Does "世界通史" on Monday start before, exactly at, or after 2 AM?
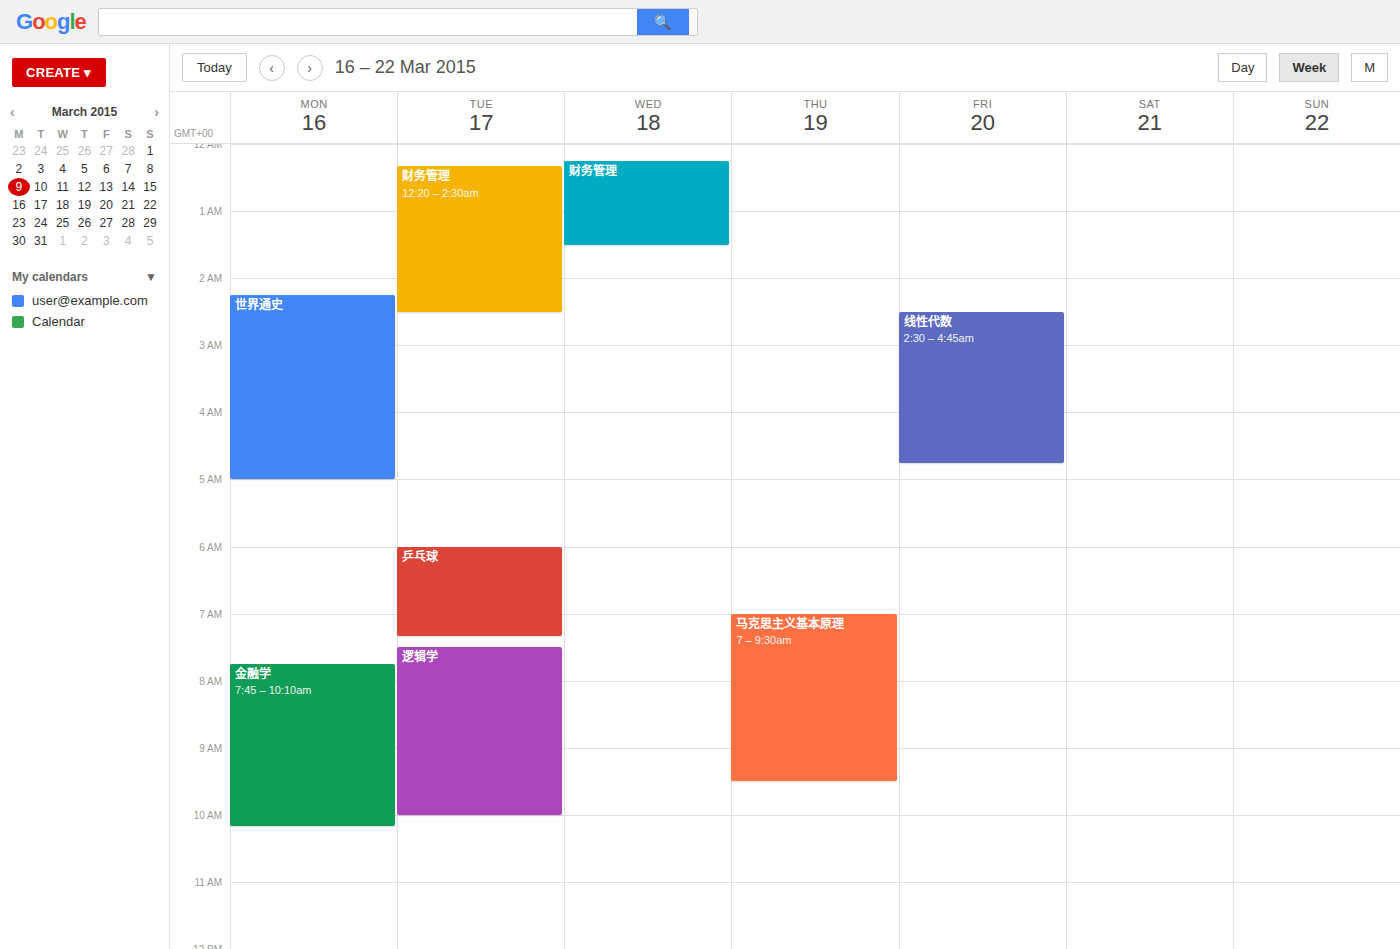
2:15 AM -- after 2 AM, 15 minutes below the 2 AM line.